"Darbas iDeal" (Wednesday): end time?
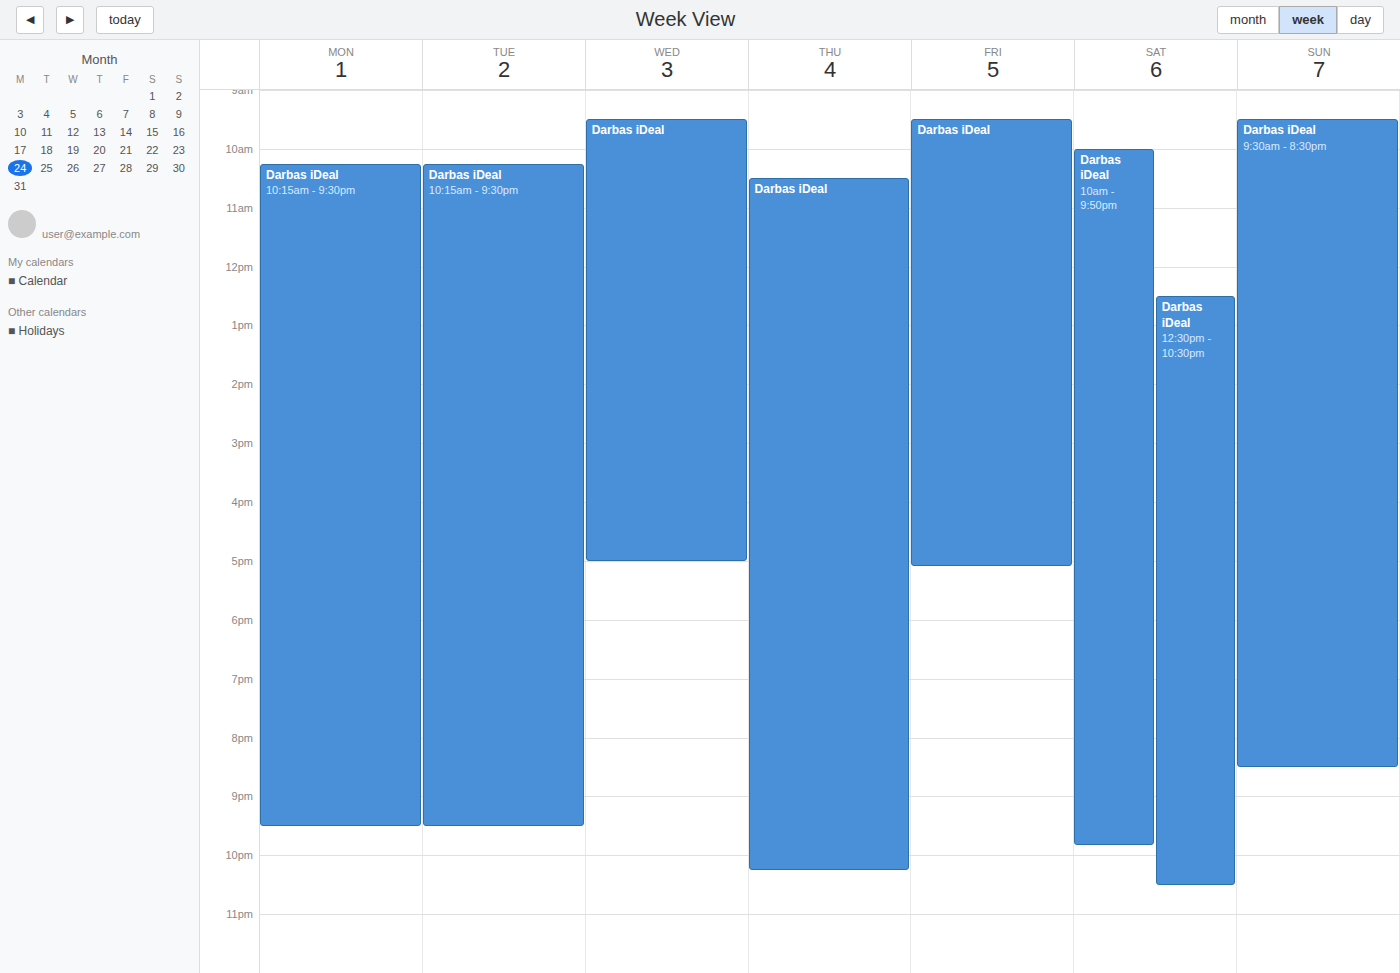
5:00 PM